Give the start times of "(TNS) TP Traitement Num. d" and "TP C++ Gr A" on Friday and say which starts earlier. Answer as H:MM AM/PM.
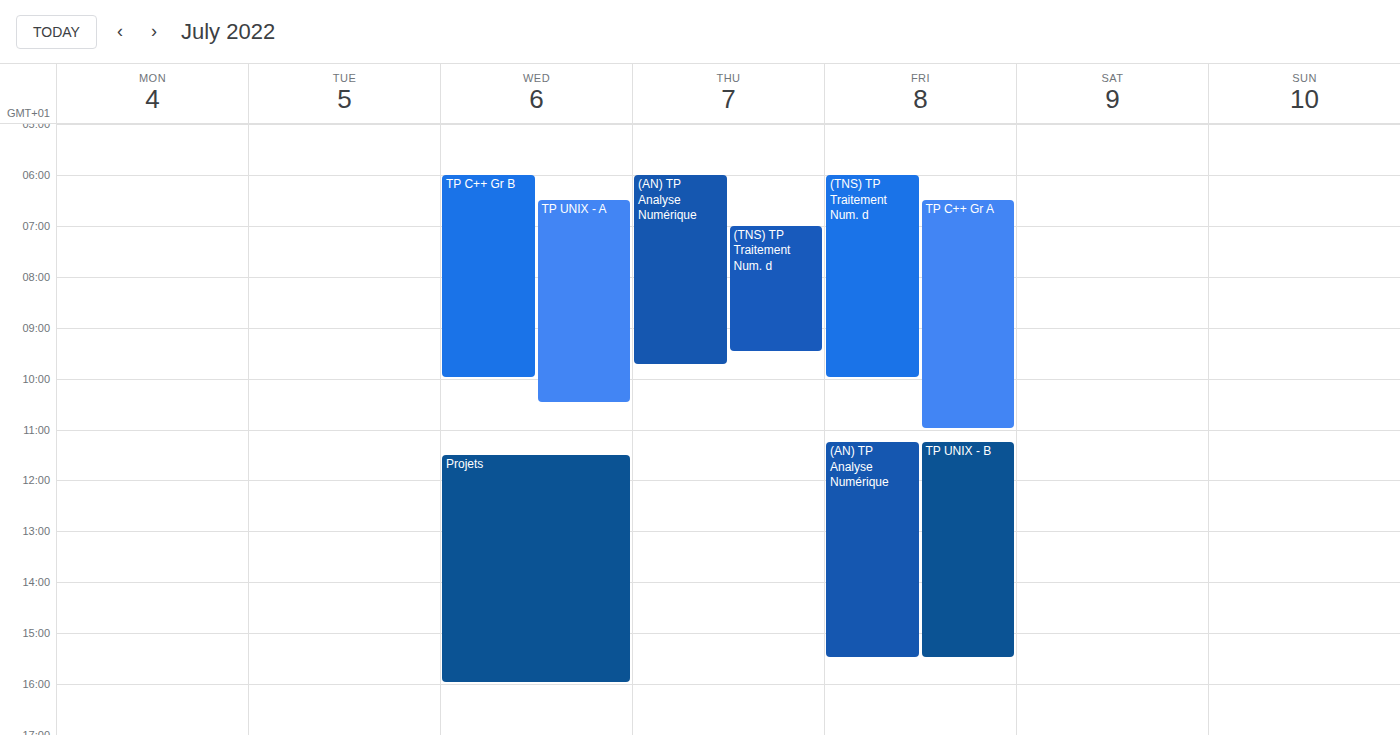
"(TNS) TP Traitement Num. d" 6:00 AM; "TP C++ Gr A" 6:30 AM.